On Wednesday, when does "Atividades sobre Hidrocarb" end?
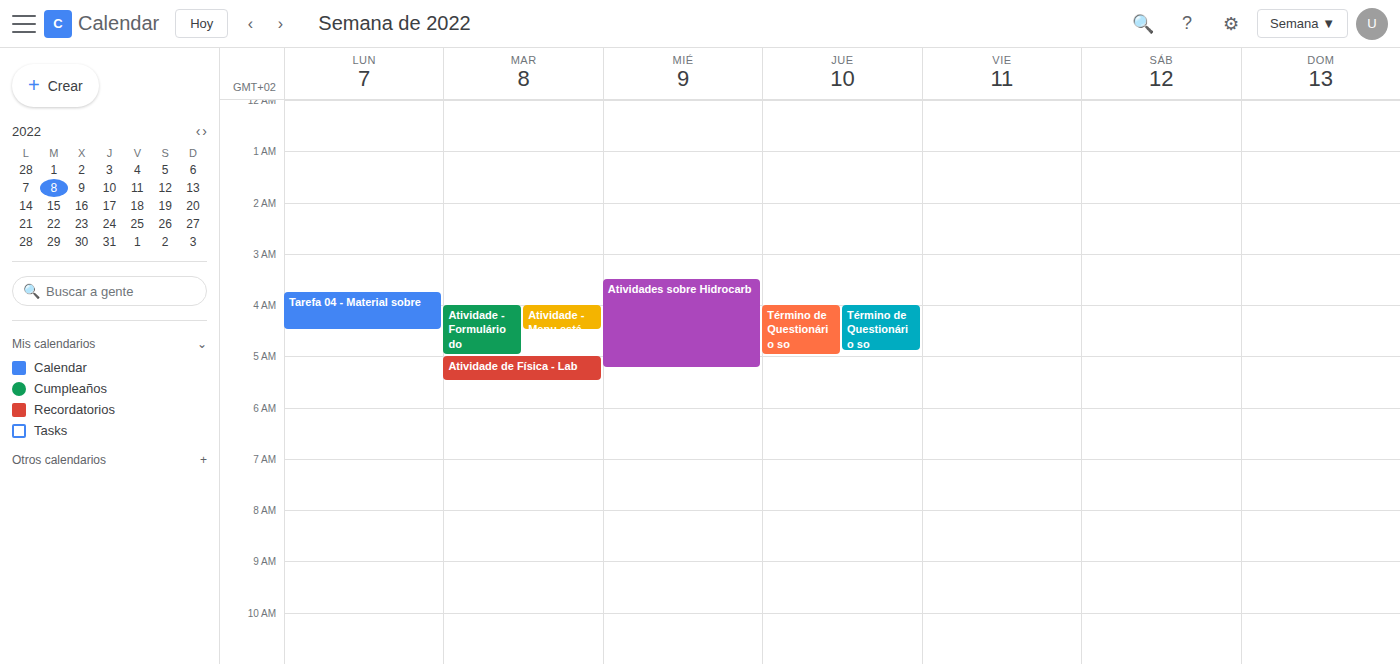
5:15 AM